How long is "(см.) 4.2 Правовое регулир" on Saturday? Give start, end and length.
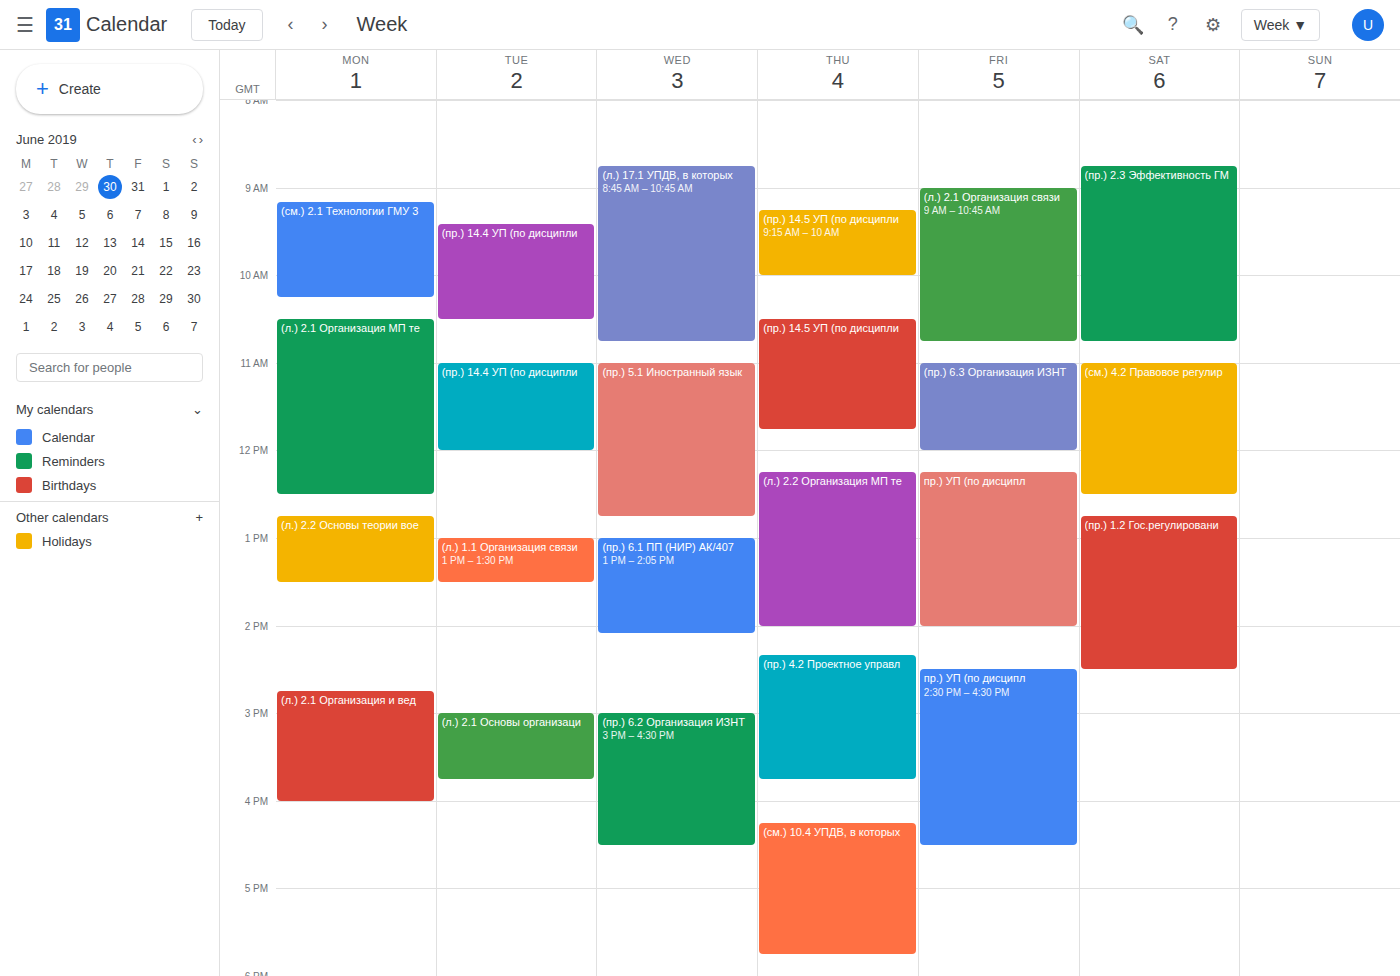
11:00 to 12:30, 1 hour 30 minutes